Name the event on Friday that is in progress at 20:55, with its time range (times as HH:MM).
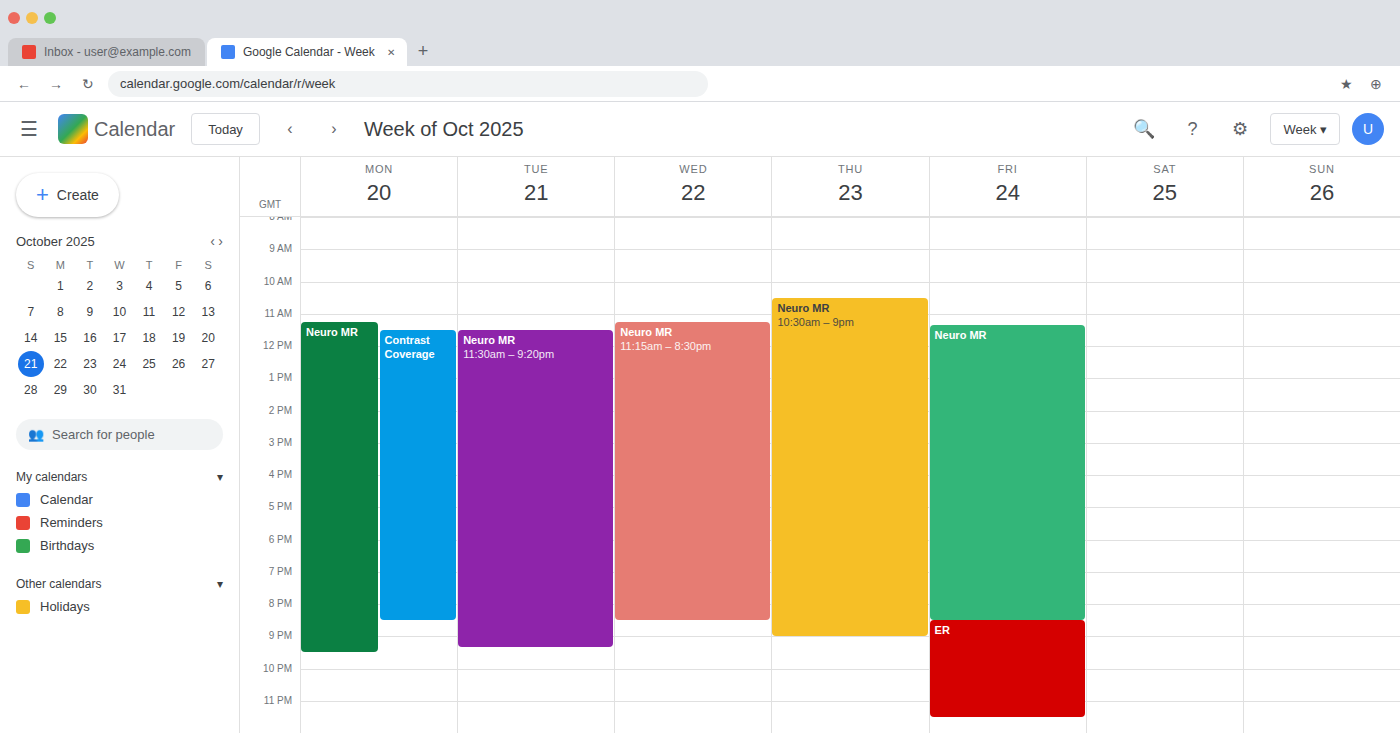
"ER", 20:30 to 23:30